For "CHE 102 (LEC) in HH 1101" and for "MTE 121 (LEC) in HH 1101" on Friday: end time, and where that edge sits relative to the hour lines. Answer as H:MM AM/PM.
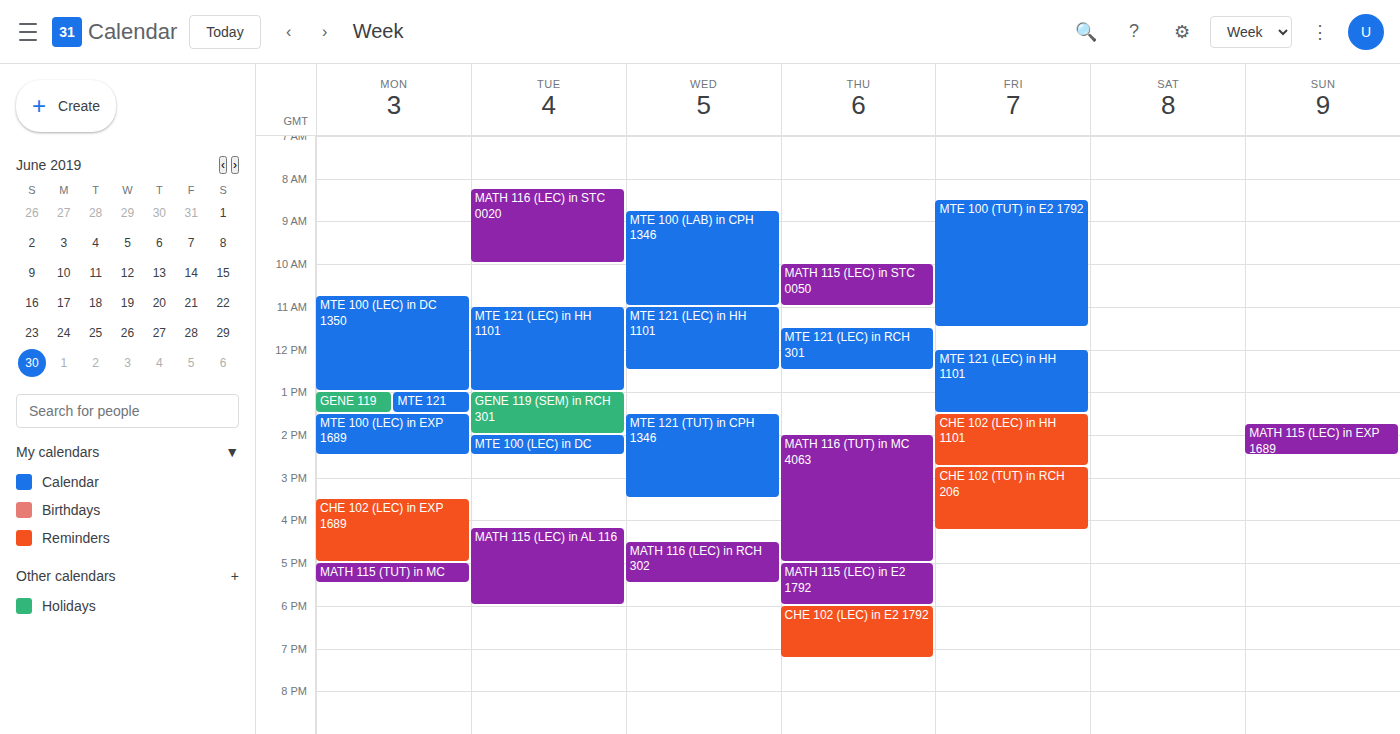
"CHE 102 (LEC) in HH 1101": 2:45 PM, neither: three quarters of the way from the 2 PM line to the 3 PM line. "MTE 121 (LEC) in HH 1101": 1:30 PM, halfway between the 1 PM and 2 PM lines.